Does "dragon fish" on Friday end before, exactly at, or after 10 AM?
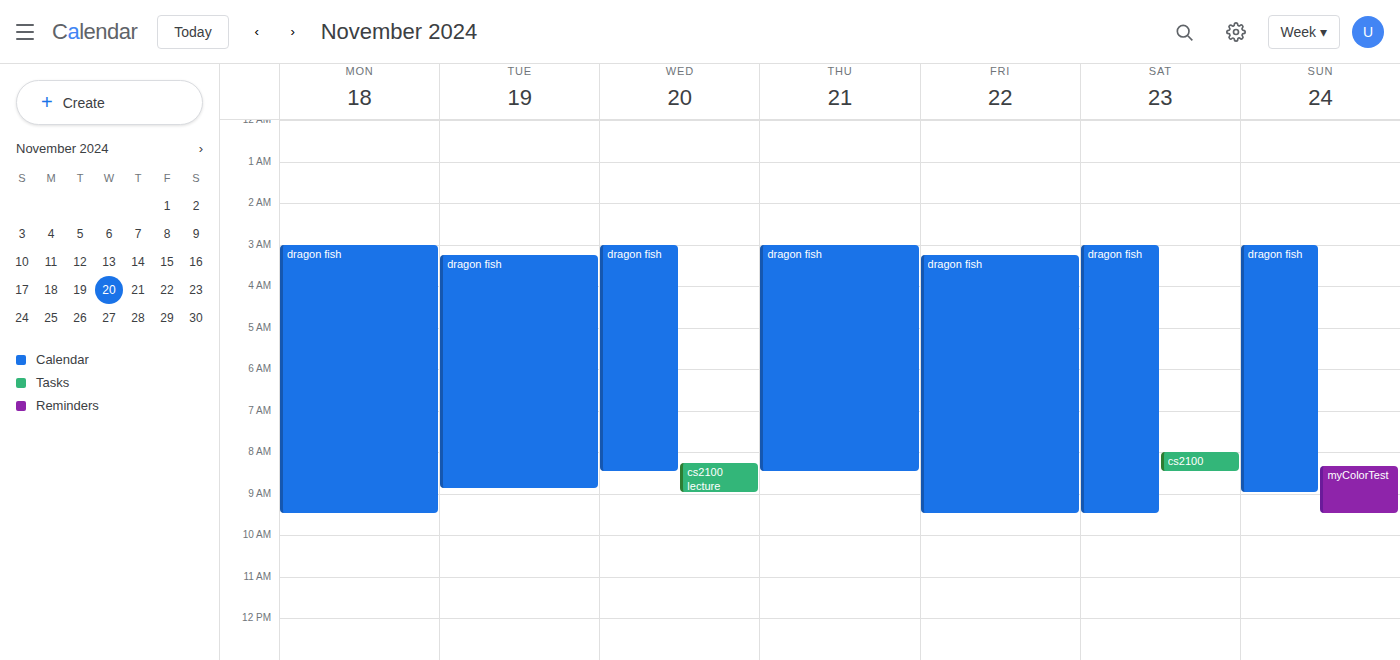
9:30 AM -- before 10 AM, 30 minutes above the 10 AM line.